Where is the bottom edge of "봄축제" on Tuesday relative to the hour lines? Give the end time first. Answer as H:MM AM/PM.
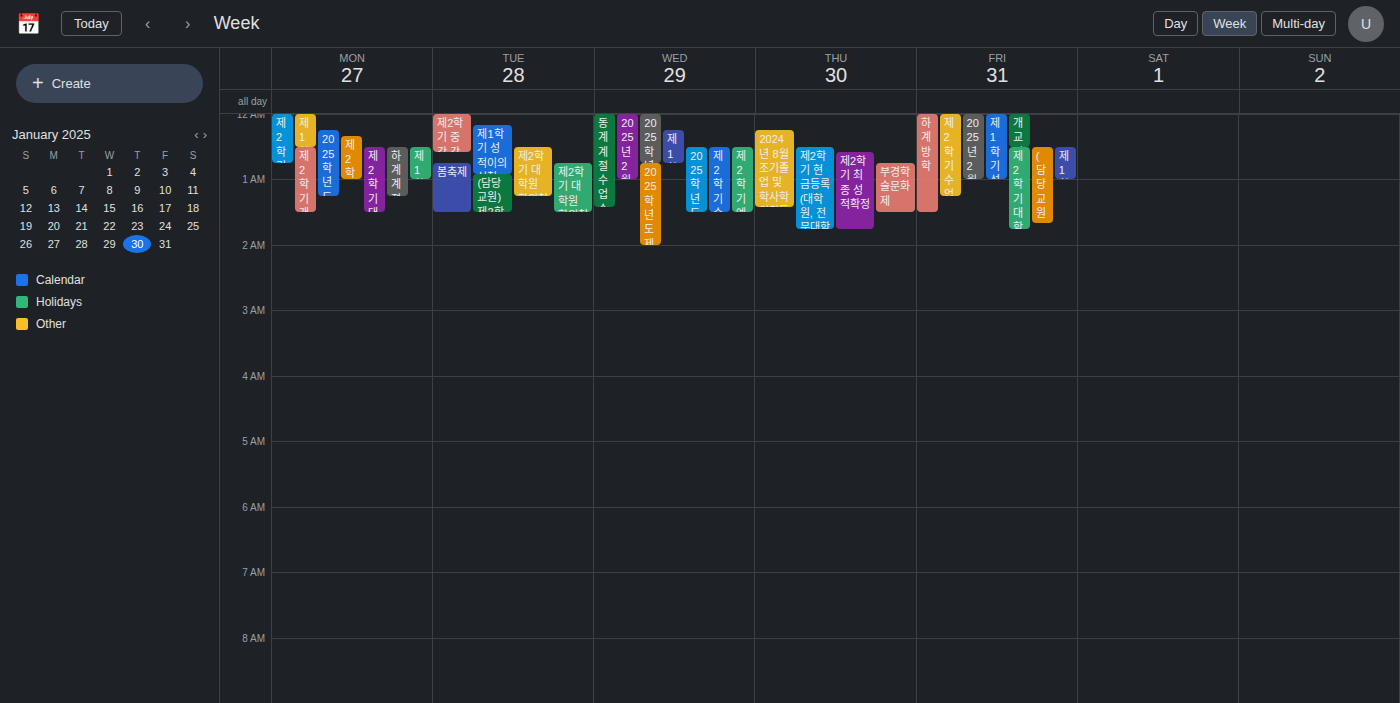
1:30 AM -- halfway between the 1 AM and 2 AM lines.